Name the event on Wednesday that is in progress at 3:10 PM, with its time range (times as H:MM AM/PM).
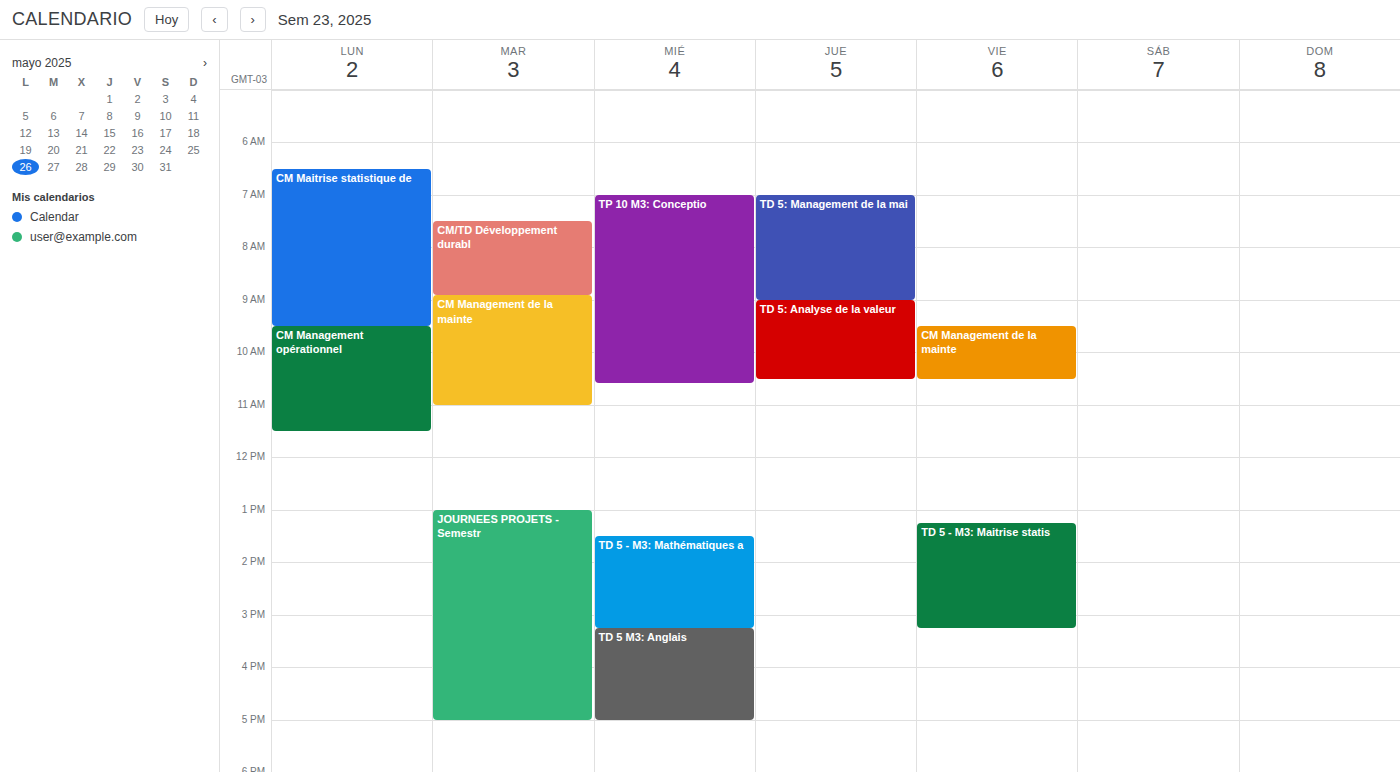
"TD 5 - M3: Mathématiques a", 1:30 PM to 3:15 PM